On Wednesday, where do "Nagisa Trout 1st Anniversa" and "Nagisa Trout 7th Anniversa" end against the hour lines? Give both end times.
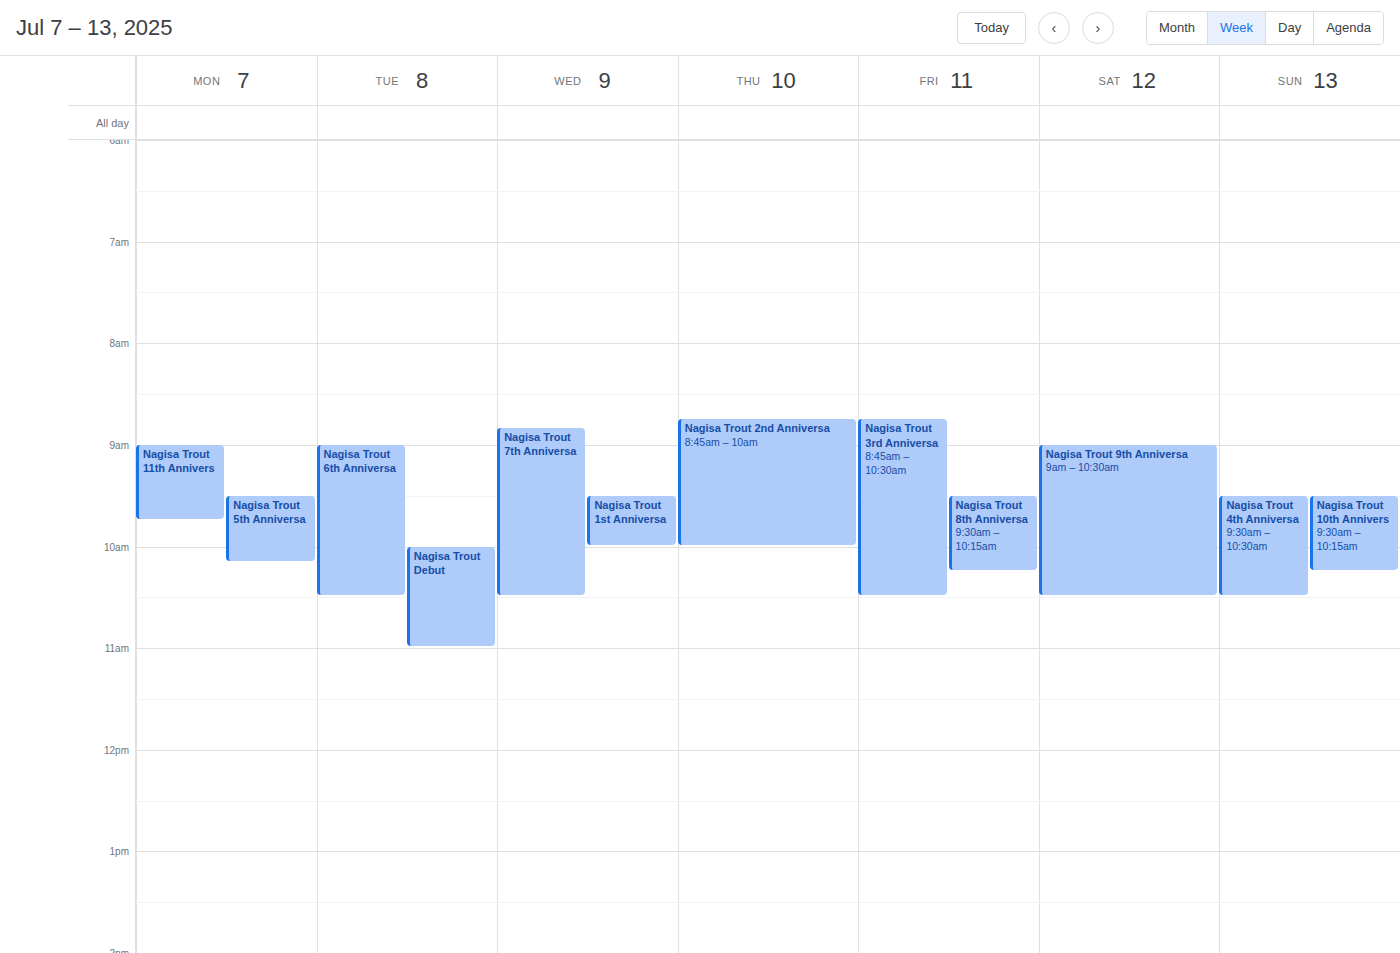
"Nagisa Trout 1st Anniversa": 10:00 AM, exactly on the 10 AM line. "Nagisa Trout 7th Anniversa": 10:30 AM, halfway between the 10 AM and 11 AM lines.